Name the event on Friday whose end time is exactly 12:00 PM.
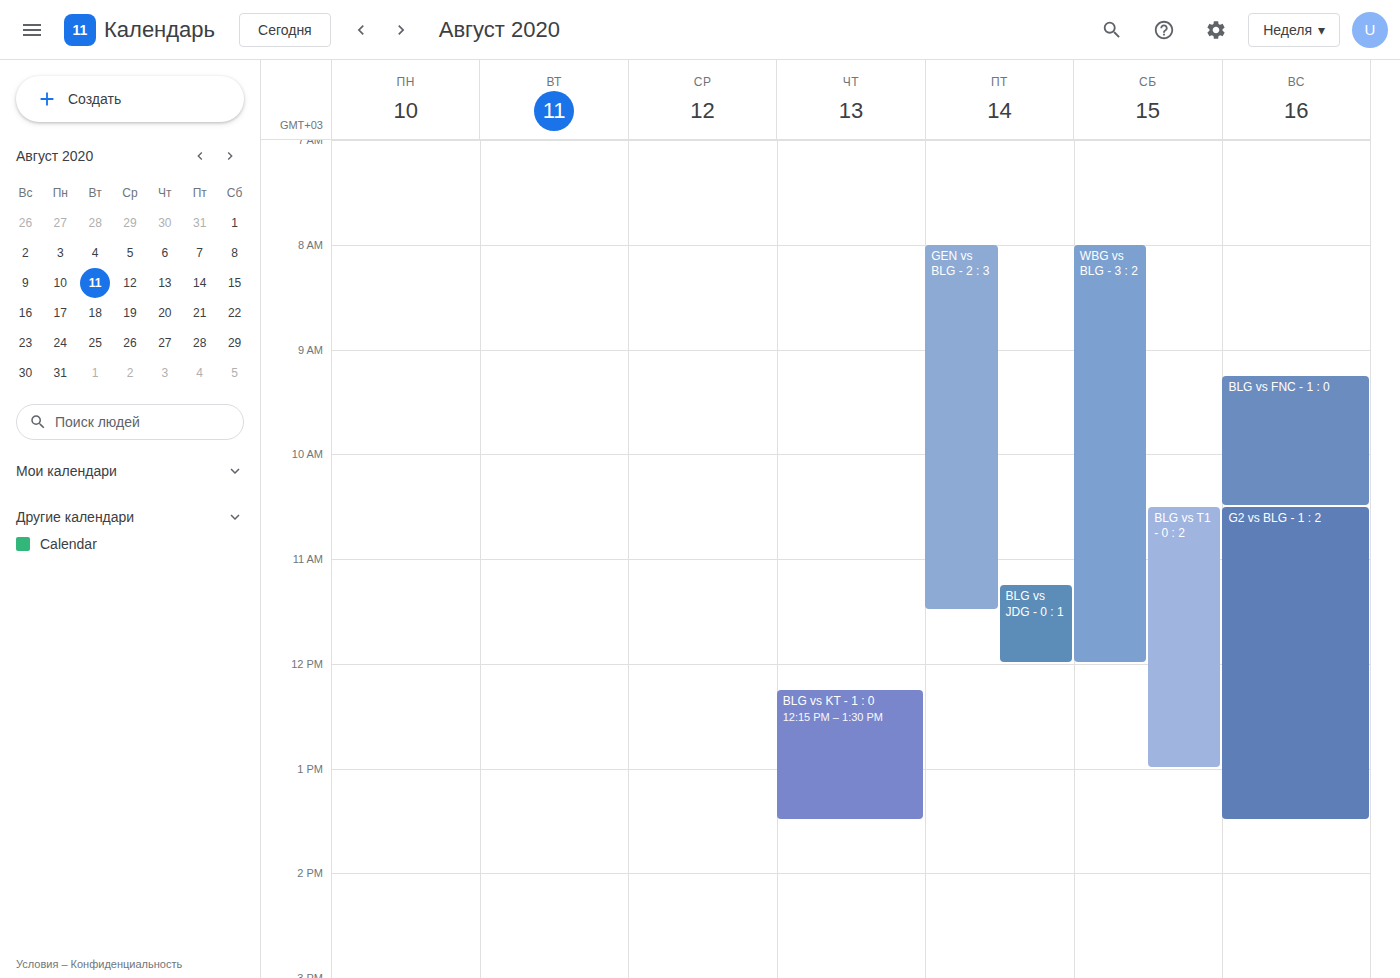
"BLG vs JDG - 0 : 1"